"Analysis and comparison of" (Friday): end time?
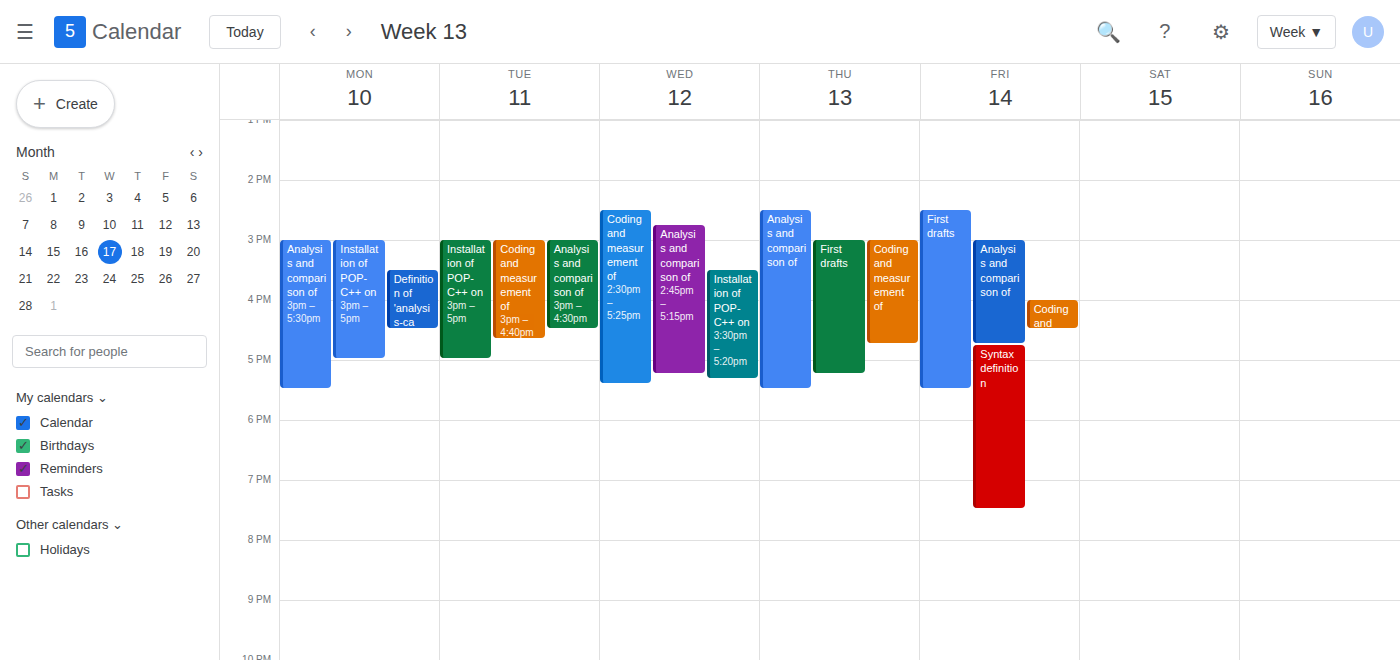
4:45 PM